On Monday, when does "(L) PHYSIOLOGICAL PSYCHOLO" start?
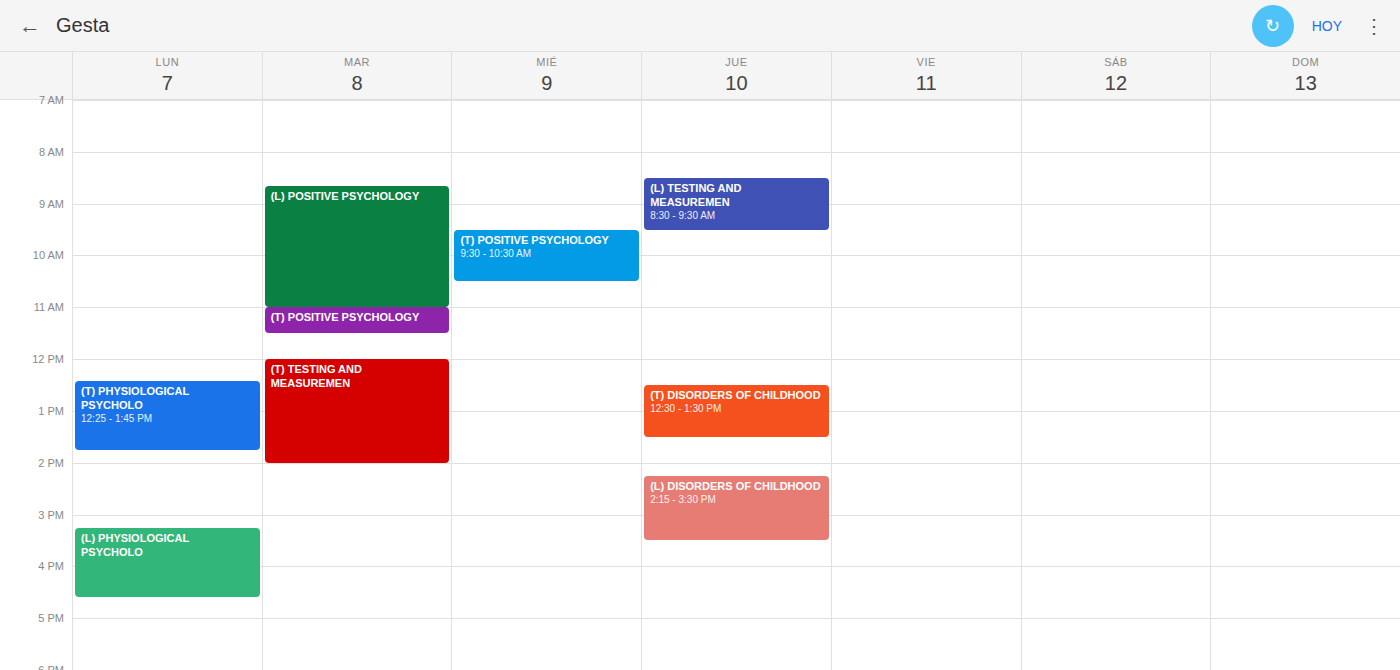
3:15 PM